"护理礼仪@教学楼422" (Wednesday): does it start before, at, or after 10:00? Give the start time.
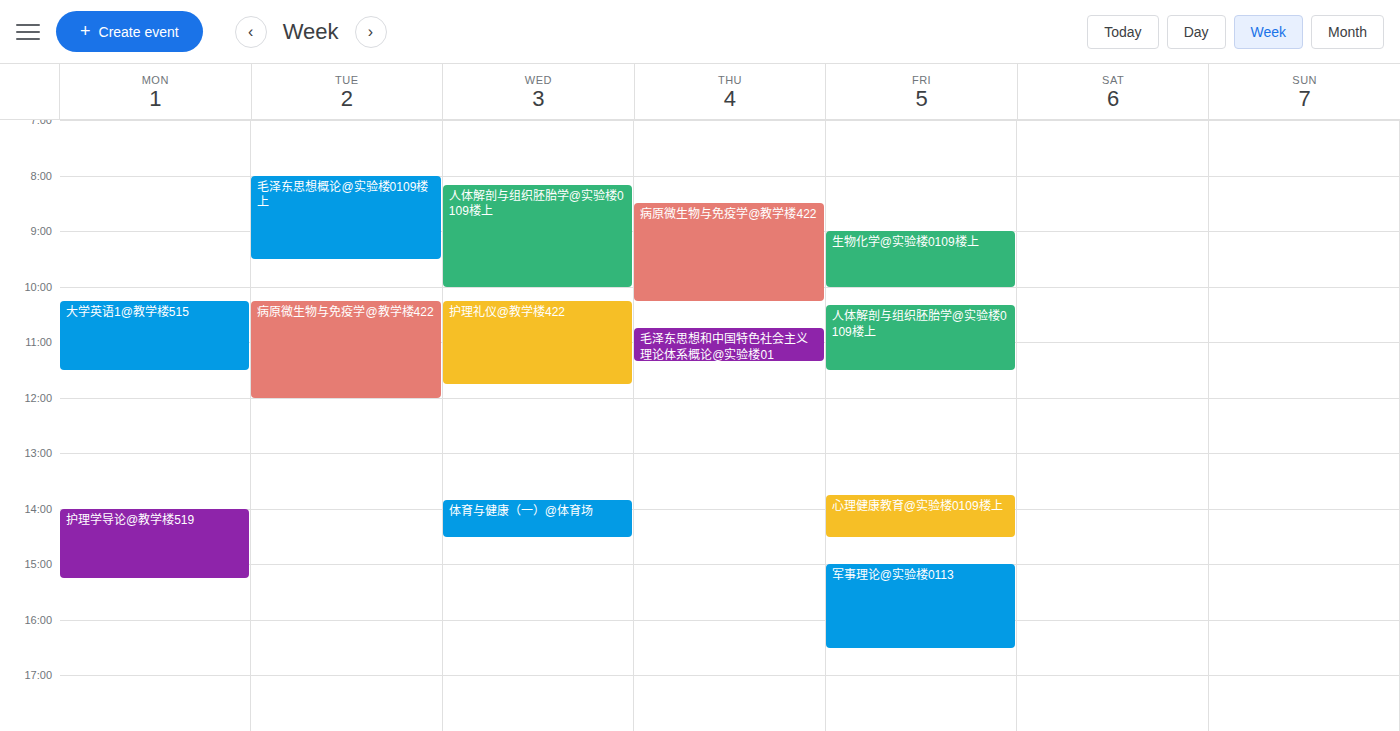
10:15 -- after 10:00, 15 minutes below the 10:00 line.